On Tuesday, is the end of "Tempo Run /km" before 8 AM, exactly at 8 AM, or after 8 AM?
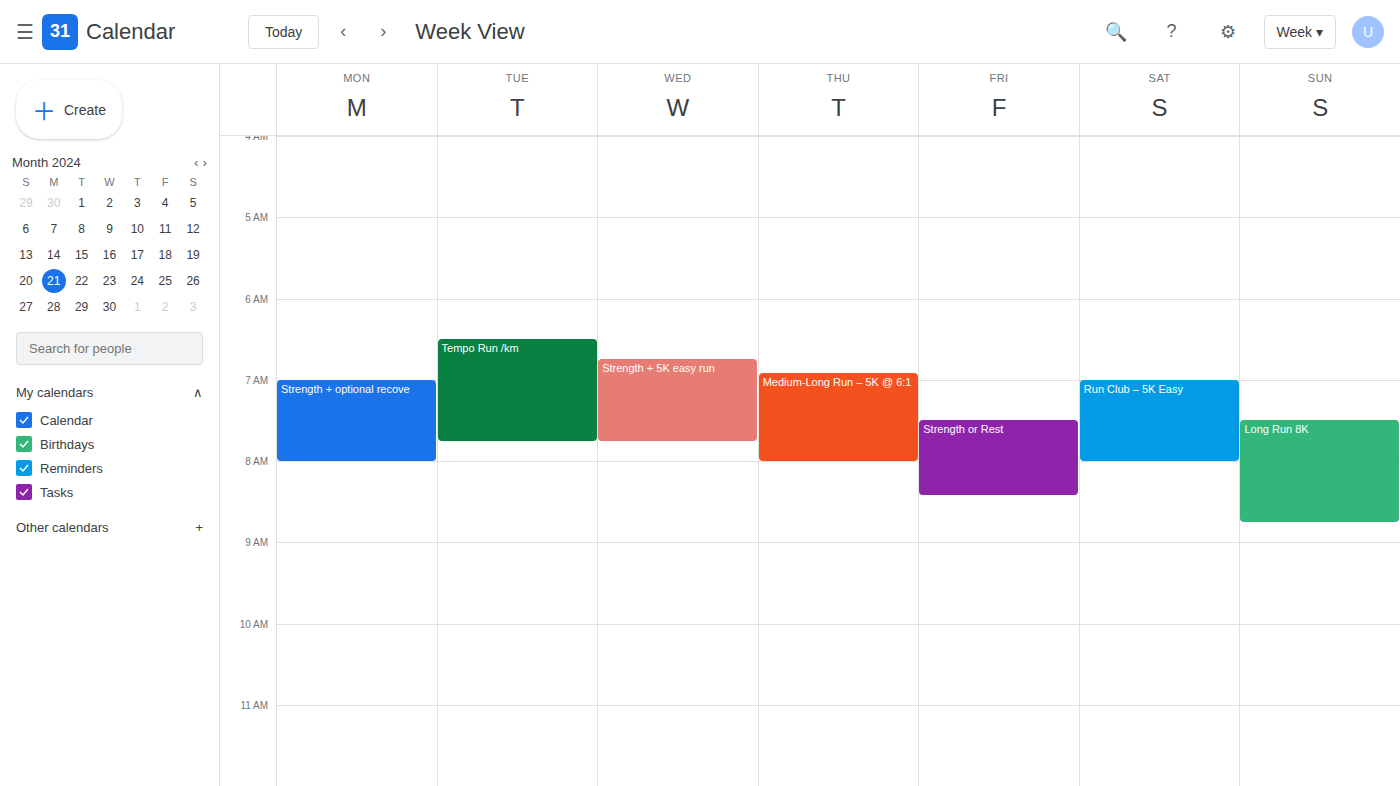
7:45 AM -- before 8 AM, 15 minutes above the 8 AM line.